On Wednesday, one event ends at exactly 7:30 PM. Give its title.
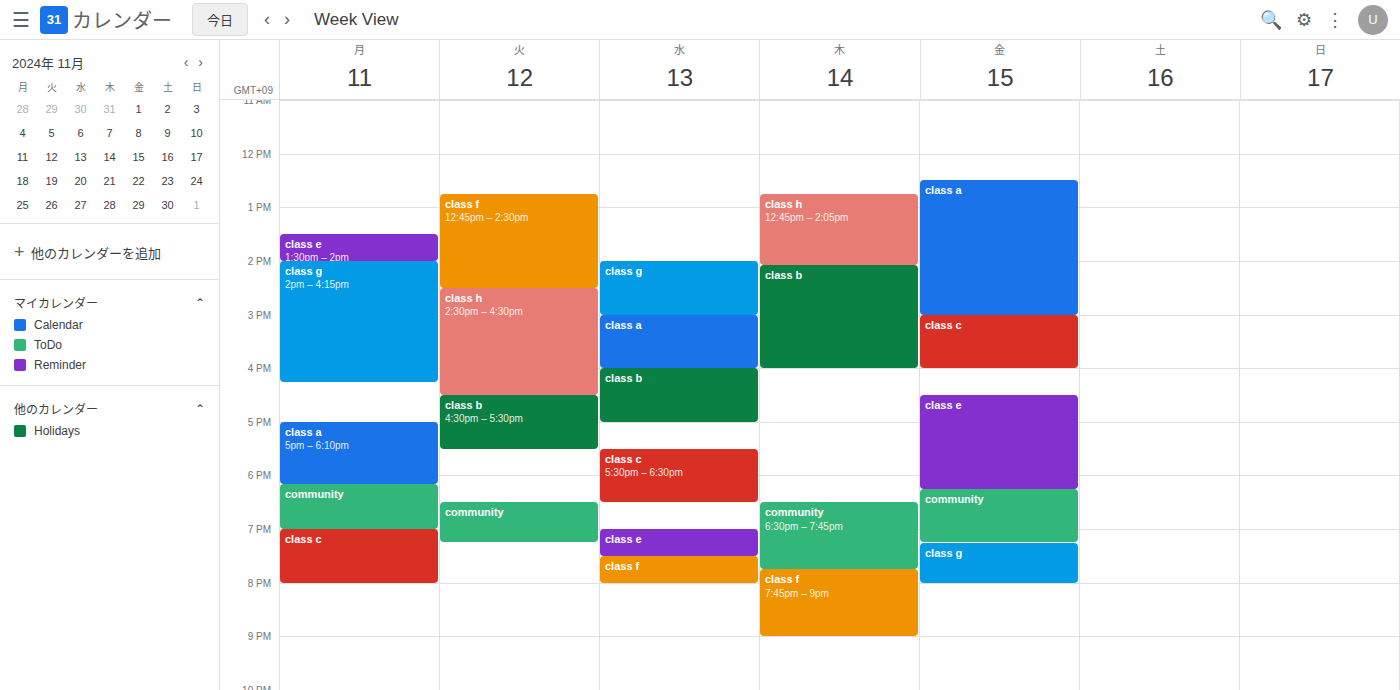
"class e"